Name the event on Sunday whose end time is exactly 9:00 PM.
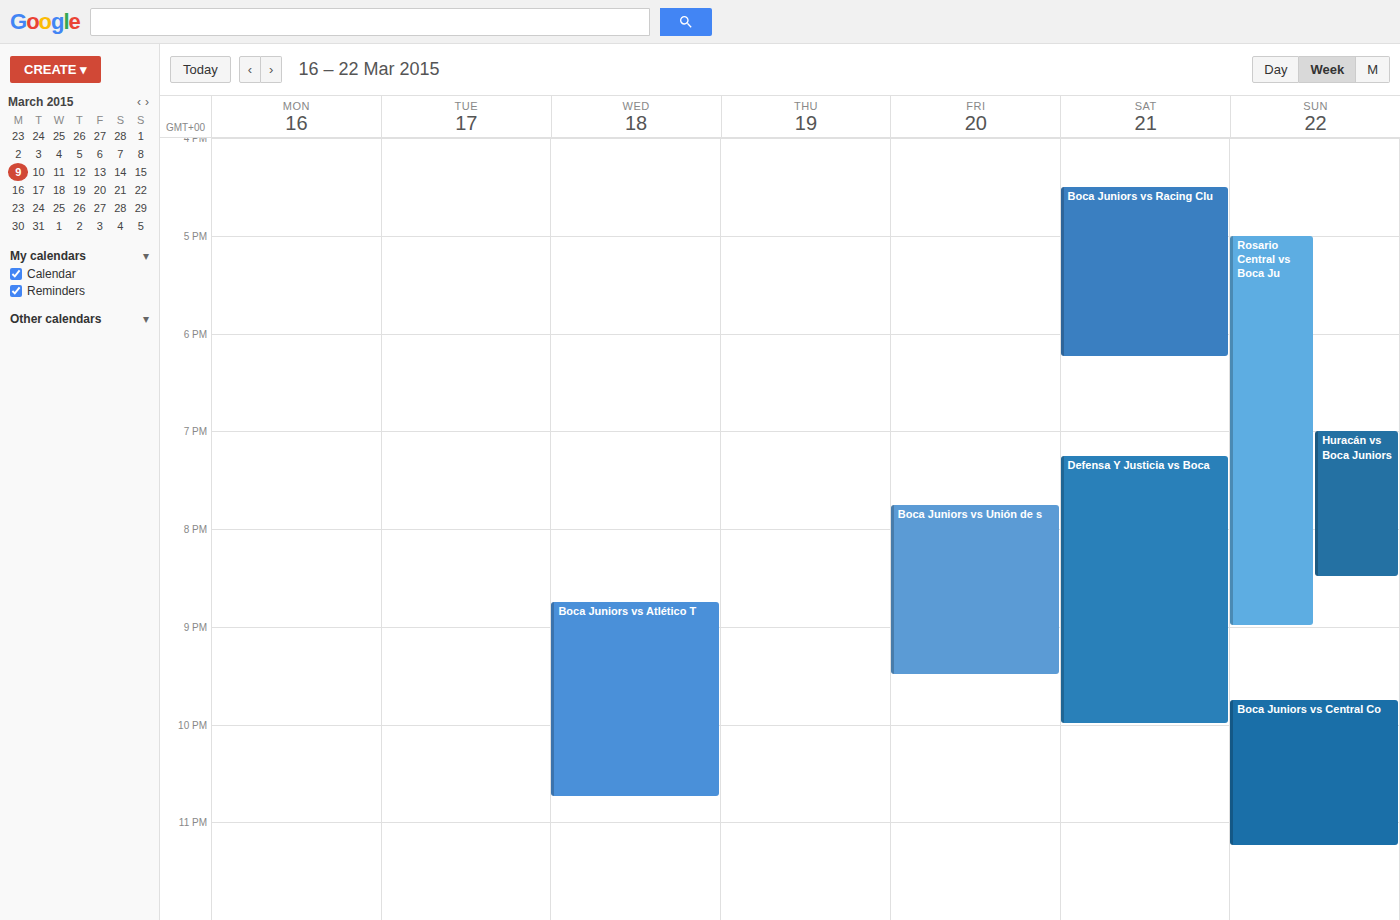
"Rosario Central vs Boca Ju"